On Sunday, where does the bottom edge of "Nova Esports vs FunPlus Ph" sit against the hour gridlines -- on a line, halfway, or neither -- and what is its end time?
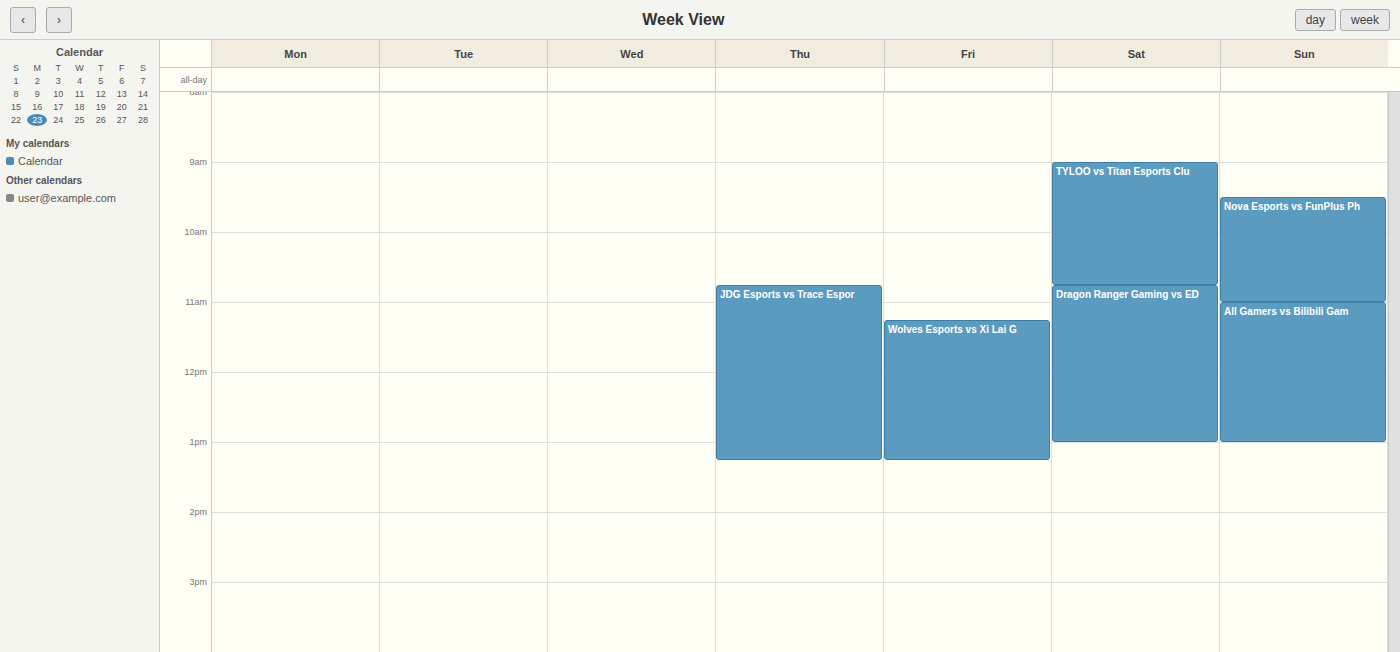
11:00 AM -- exactly on the 11 AM line.